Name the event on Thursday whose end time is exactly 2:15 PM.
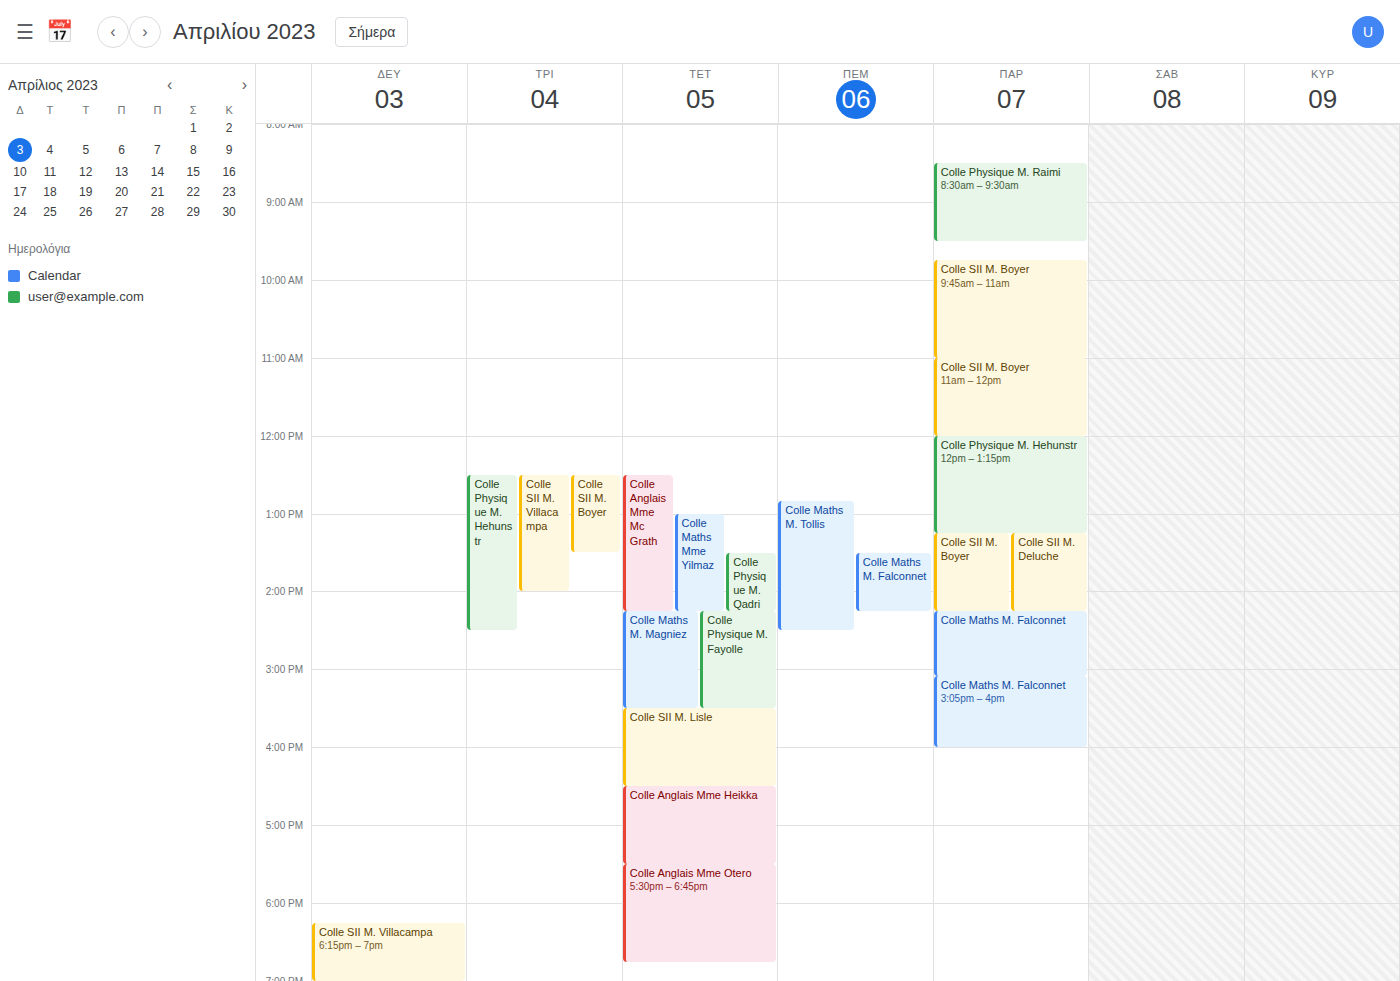
"Colle Maths M. Falconnet"